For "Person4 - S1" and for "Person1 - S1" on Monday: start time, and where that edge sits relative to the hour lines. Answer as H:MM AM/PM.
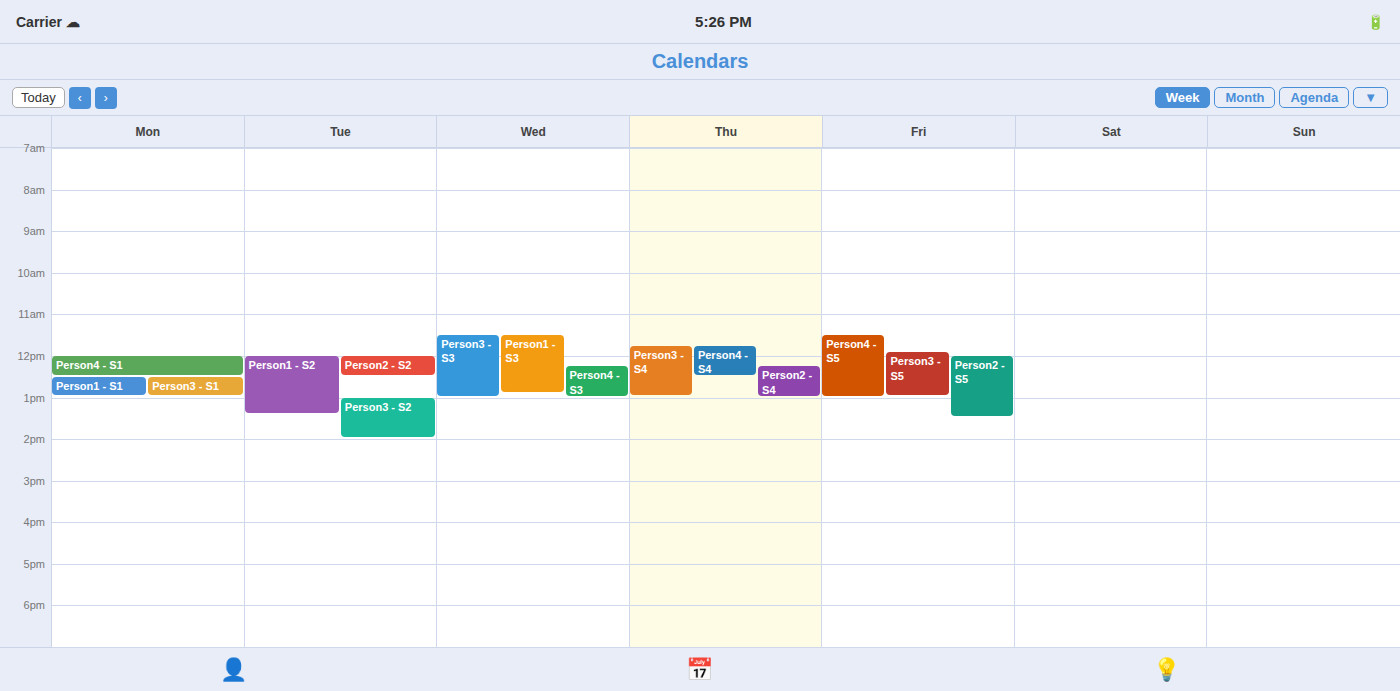
"Person4 - S1": 12:00 PM, exactly on the 12 PM line. "Person1 - S1": 12:30 PM, halfway between the 12 PM and 1 PM lines.